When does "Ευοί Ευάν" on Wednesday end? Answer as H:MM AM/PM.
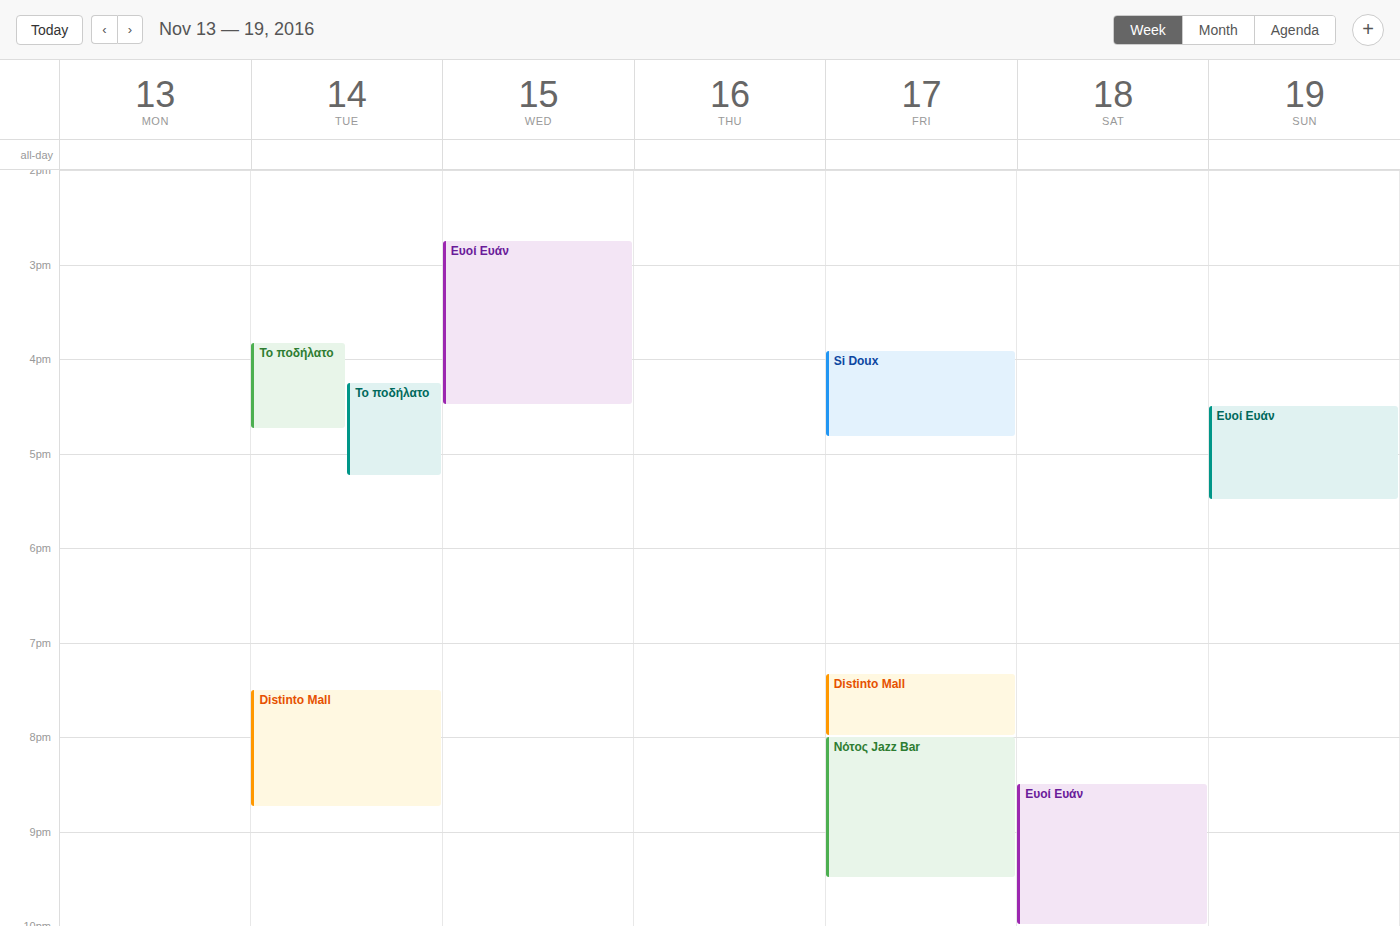
4:30 PM